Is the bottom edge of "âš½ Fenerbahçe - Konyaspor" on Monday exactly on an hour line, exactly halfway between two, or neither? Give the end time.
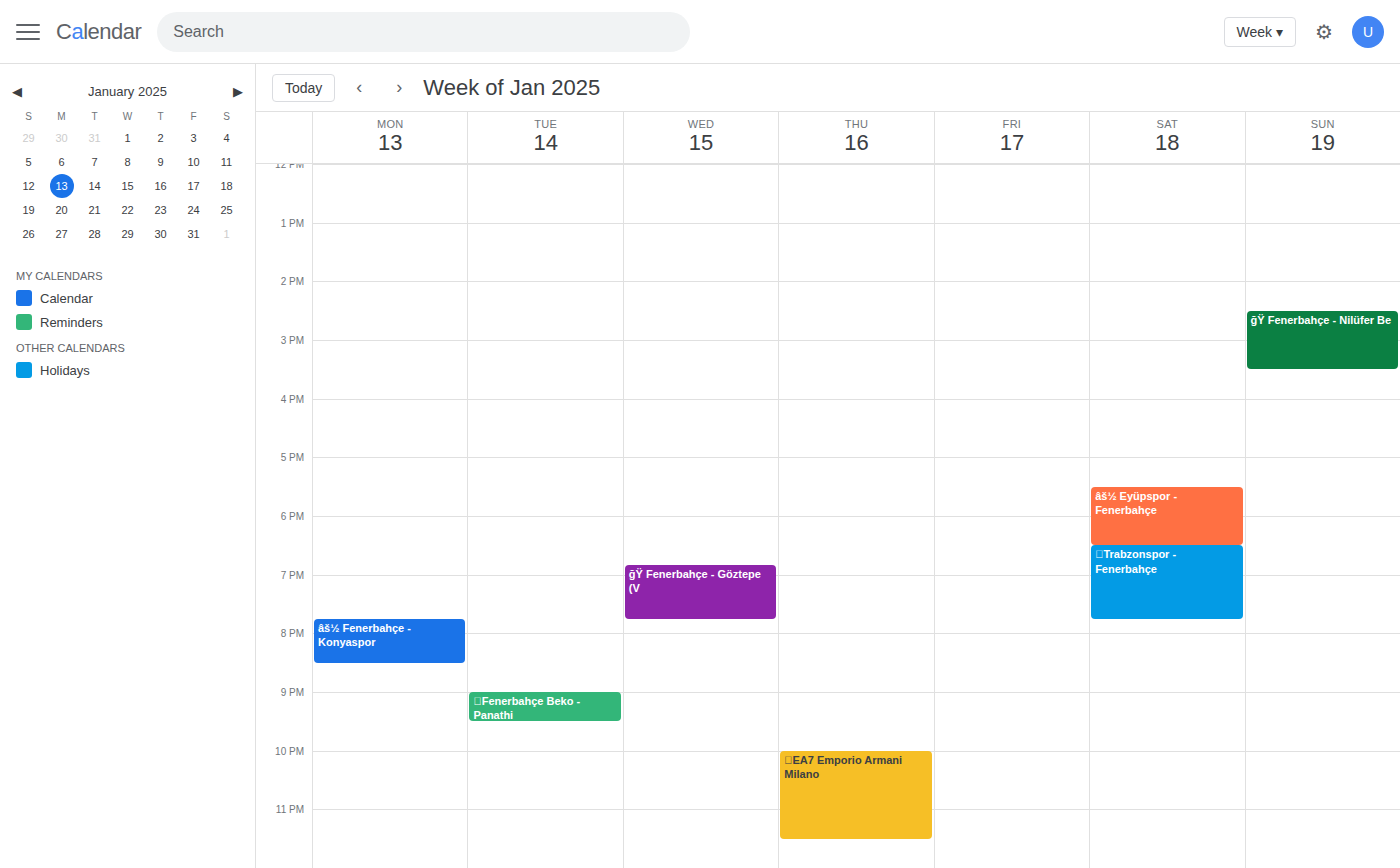
8:30 PM -- halfway between the 8 PM and 9 PM lines.